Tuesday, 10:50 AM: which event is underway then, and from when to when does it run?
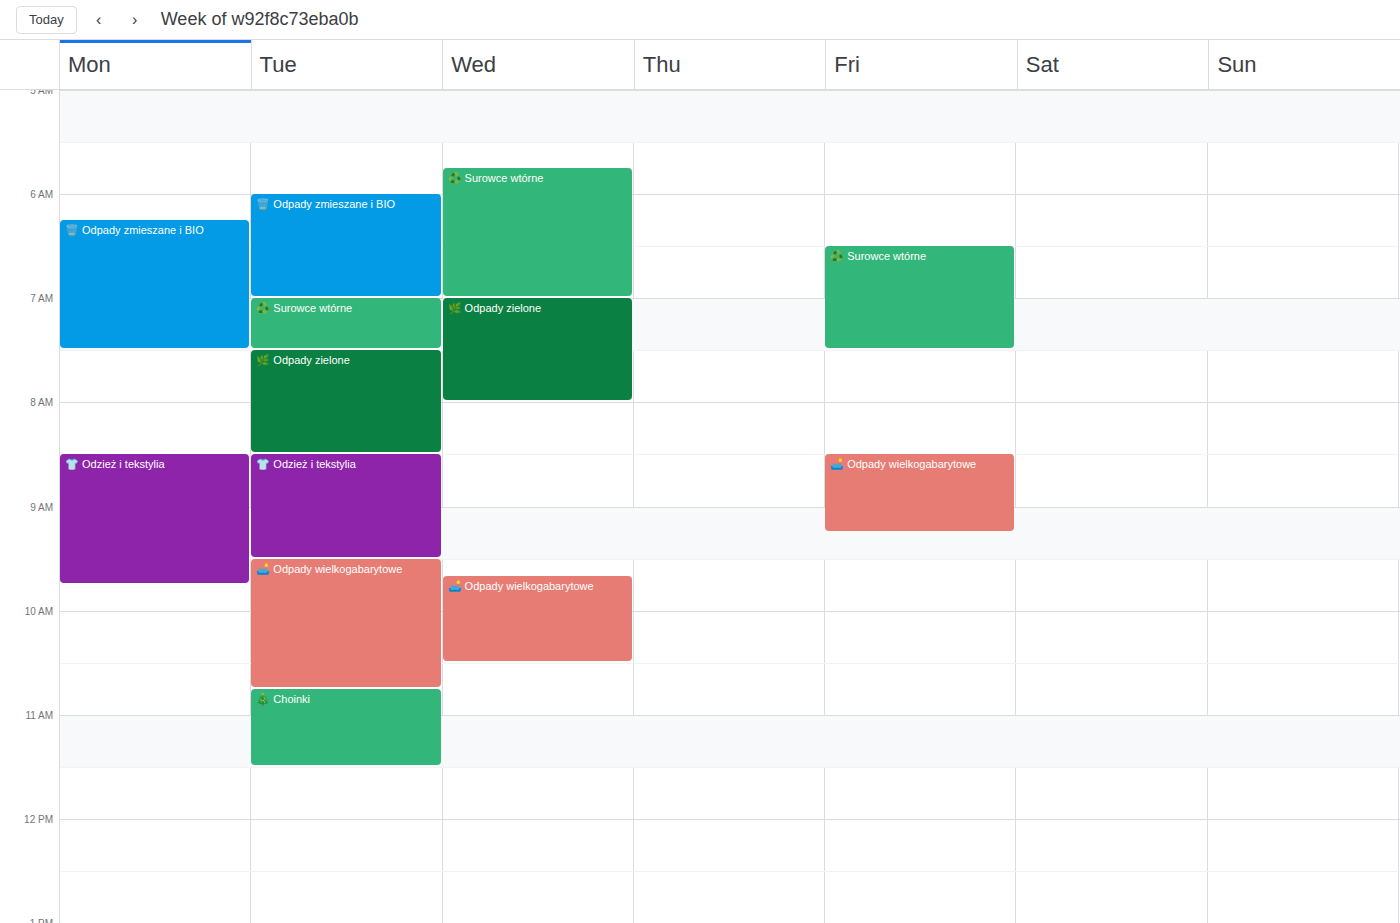
"🎄 Choinki", 10:45 AM to 11:30 AM